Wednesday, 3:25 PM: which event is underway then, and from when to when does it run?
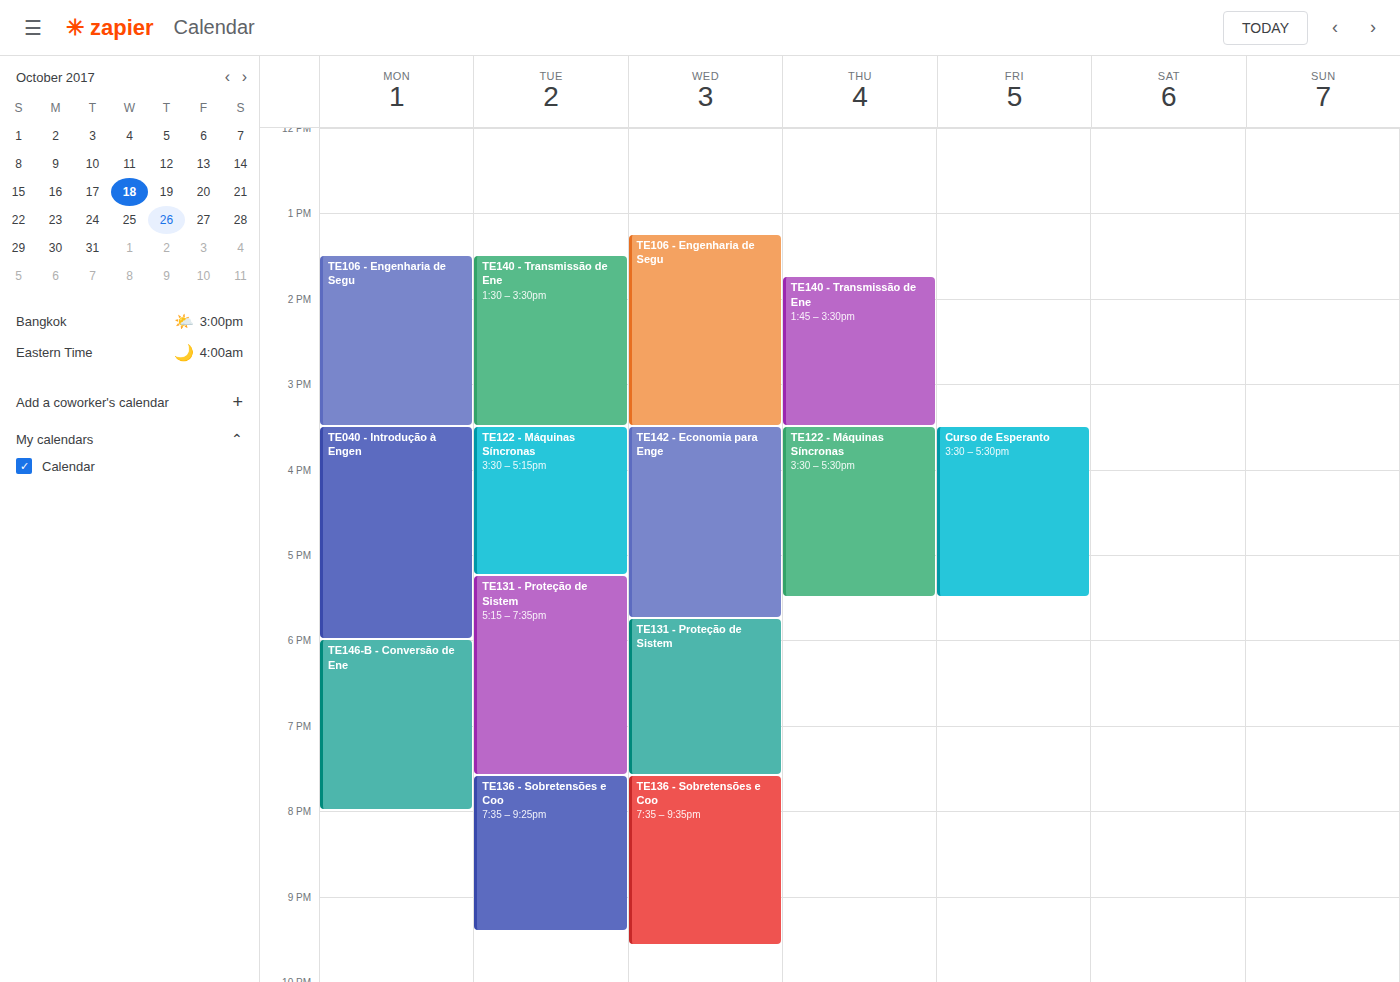
"TE106 - Engenharia de Segu", 1:15 PM to 3:30 PM